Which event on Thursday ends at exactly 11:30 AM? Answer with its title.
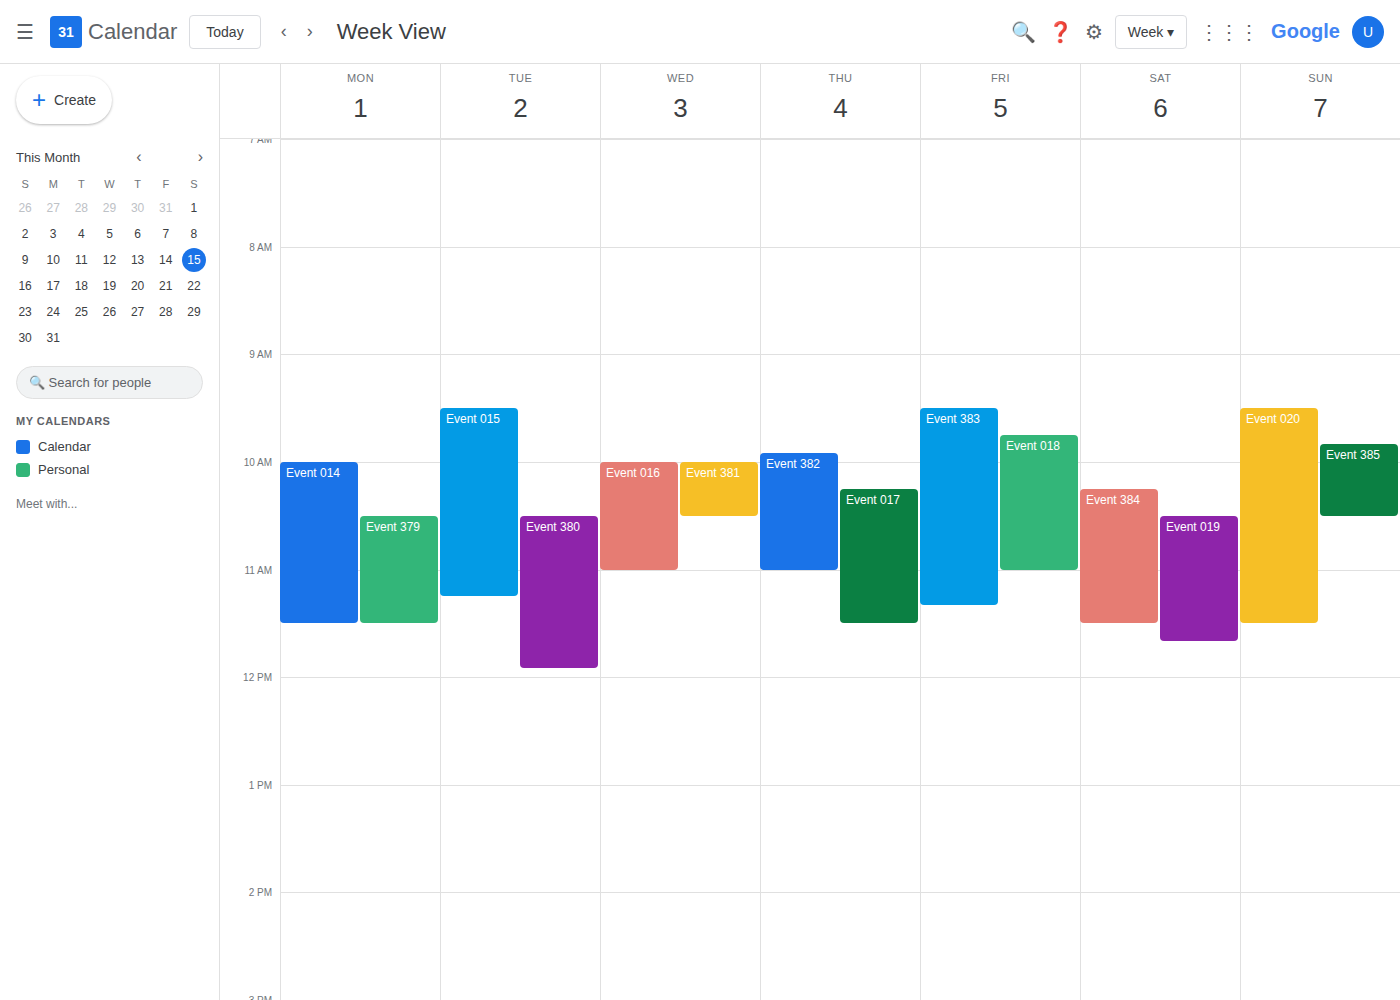
"Event 017"